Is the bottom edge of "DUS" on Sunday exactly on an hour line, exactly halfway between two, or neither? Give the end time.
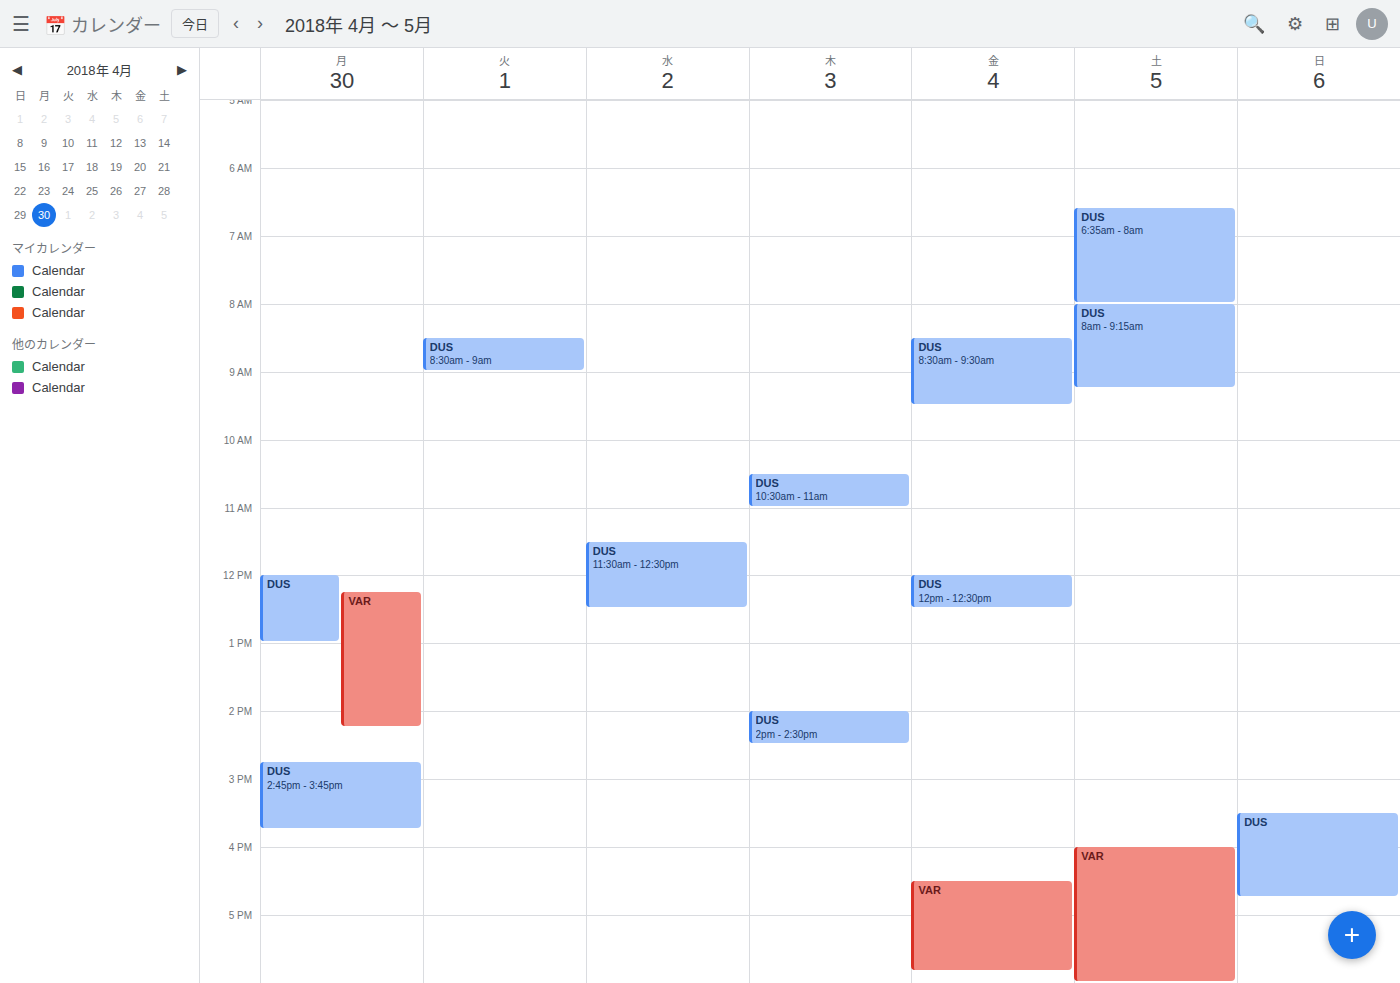
16:45 -- neither: three quarters of the way from the 16:00 line to the 17:00 line.